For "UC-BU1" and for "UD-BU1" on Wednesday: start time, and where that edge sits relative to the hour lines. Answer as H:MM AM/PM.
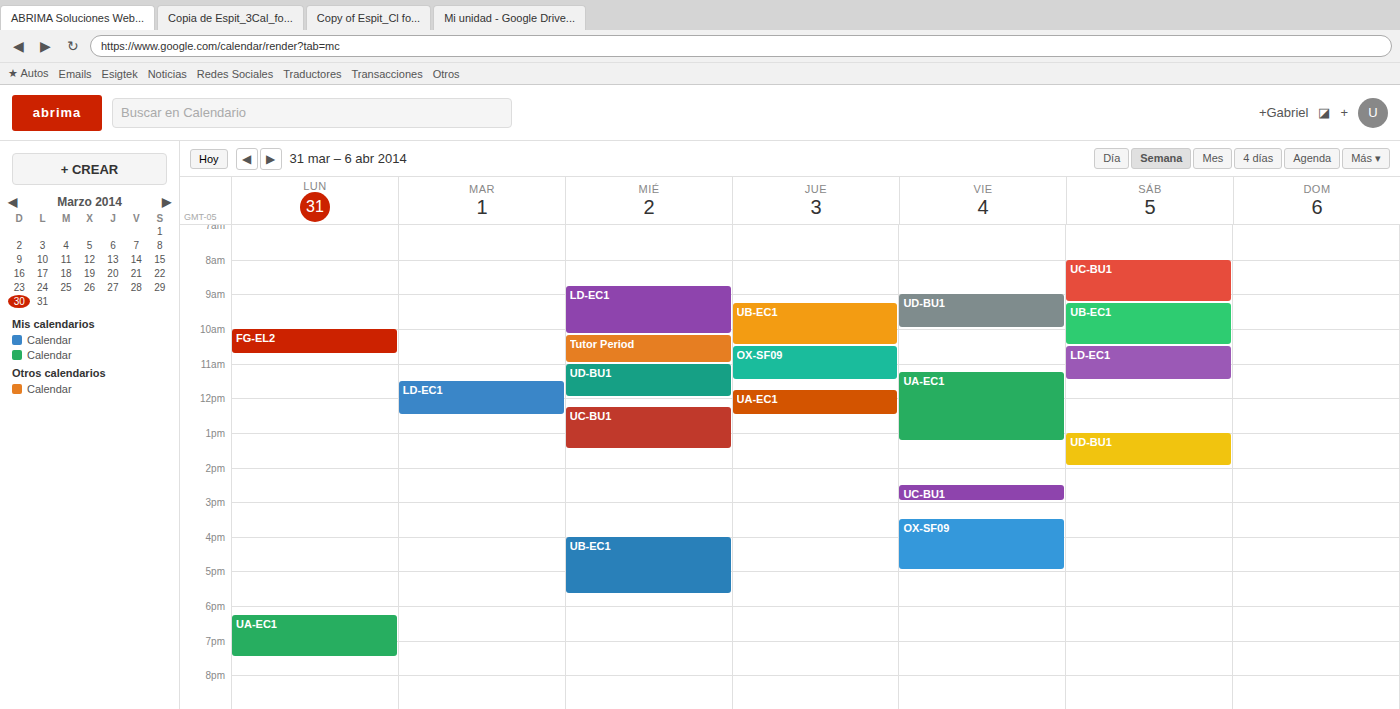
"UC-BU1": 12:15 PM, neither: a quarter of the way from the 12 PM line to the 1 PM line. "UD-BU1": 11:00 AM, exactly on the 11 AM line.